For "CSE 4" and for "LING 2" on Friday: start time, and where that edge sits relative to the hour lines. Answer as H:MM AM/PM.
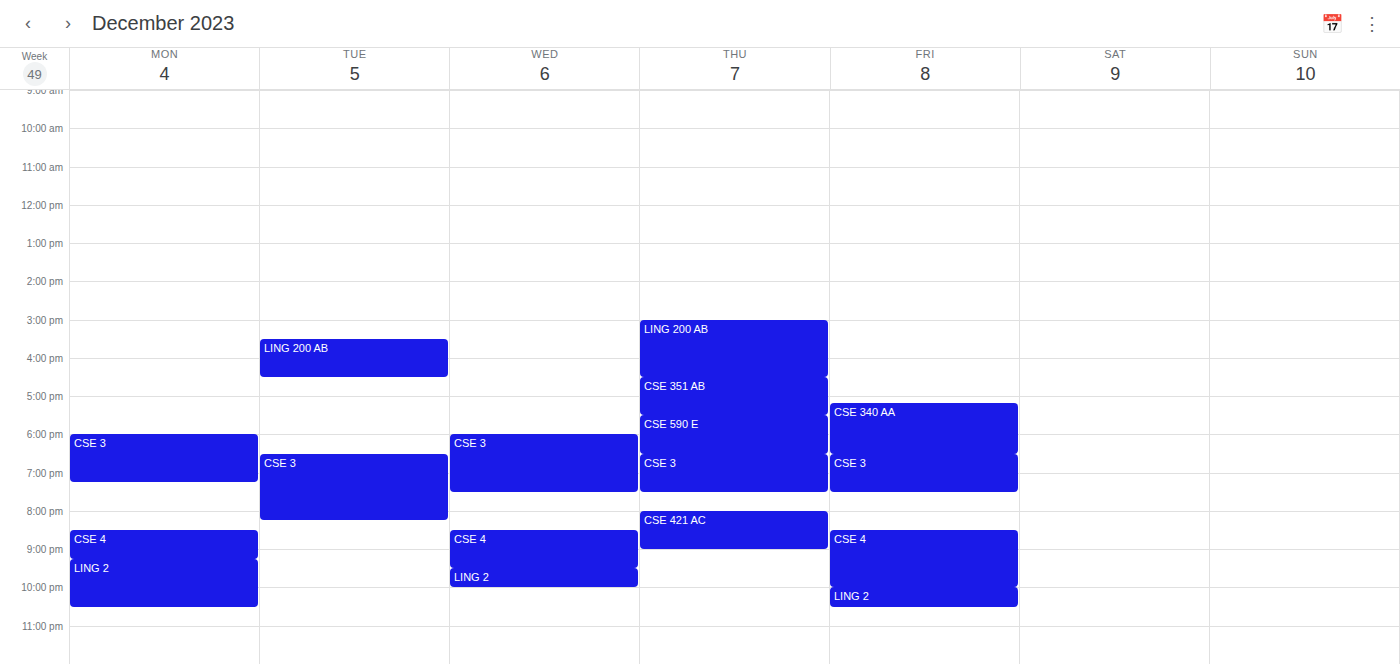
"CSE 4": 8:30 PM, halfway between the 8 PM and 9 PM lines. "LING 2": 10:00 PM, exactly on the 10 PM line.